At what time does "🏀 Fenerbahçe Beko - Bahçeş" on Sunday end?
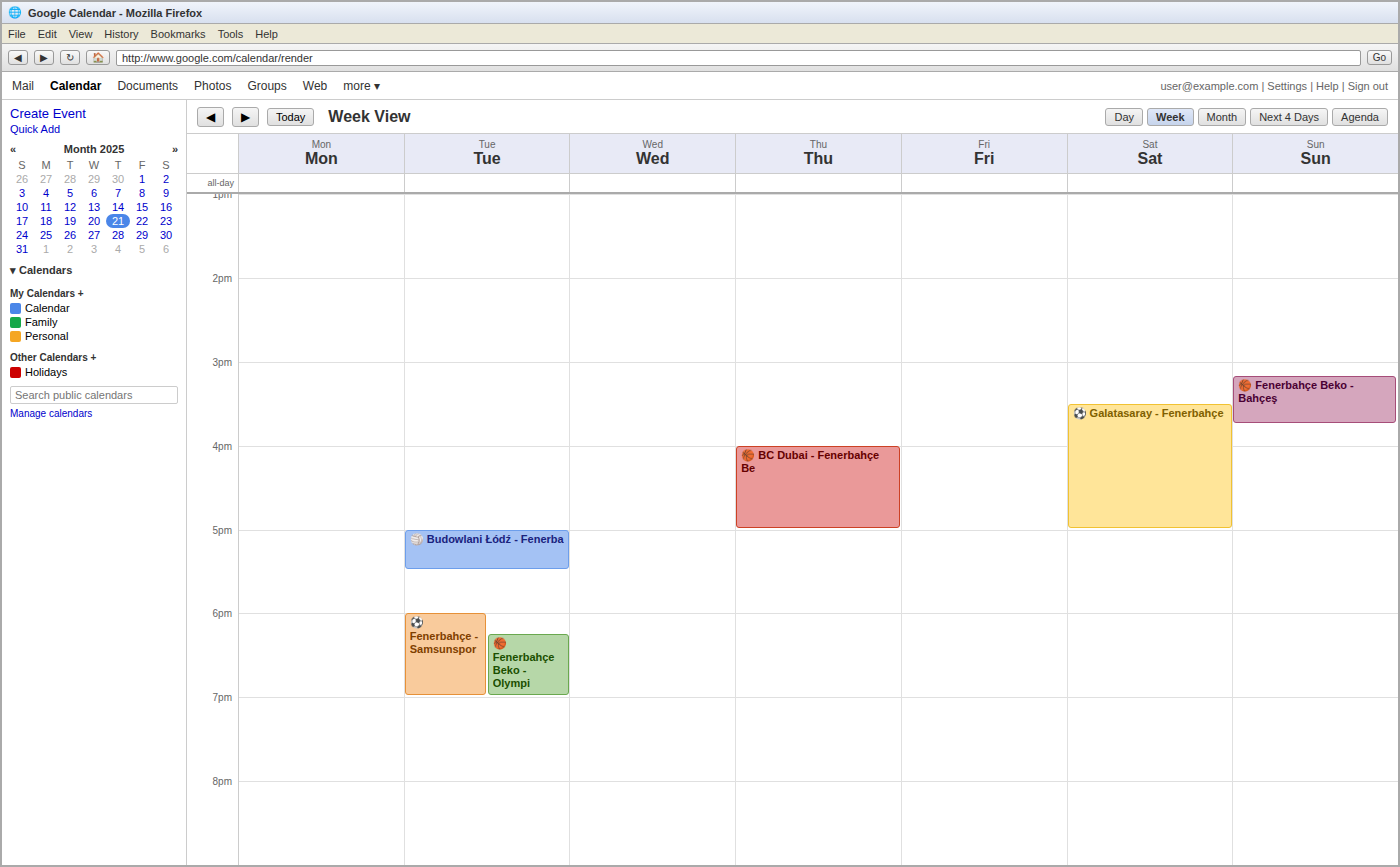
3:45 PM